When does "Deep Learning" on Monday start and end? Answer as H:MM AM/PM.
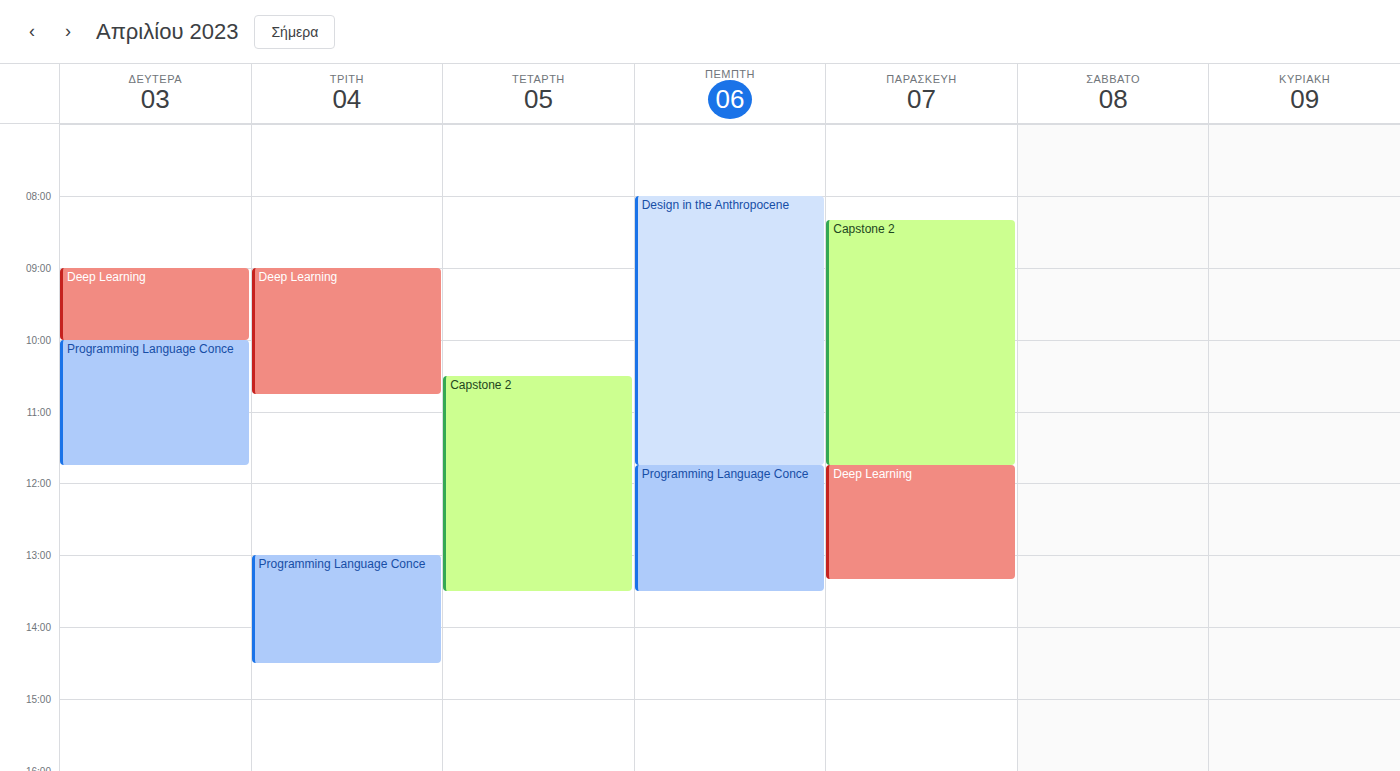
9:00 AM to 10:00 AM